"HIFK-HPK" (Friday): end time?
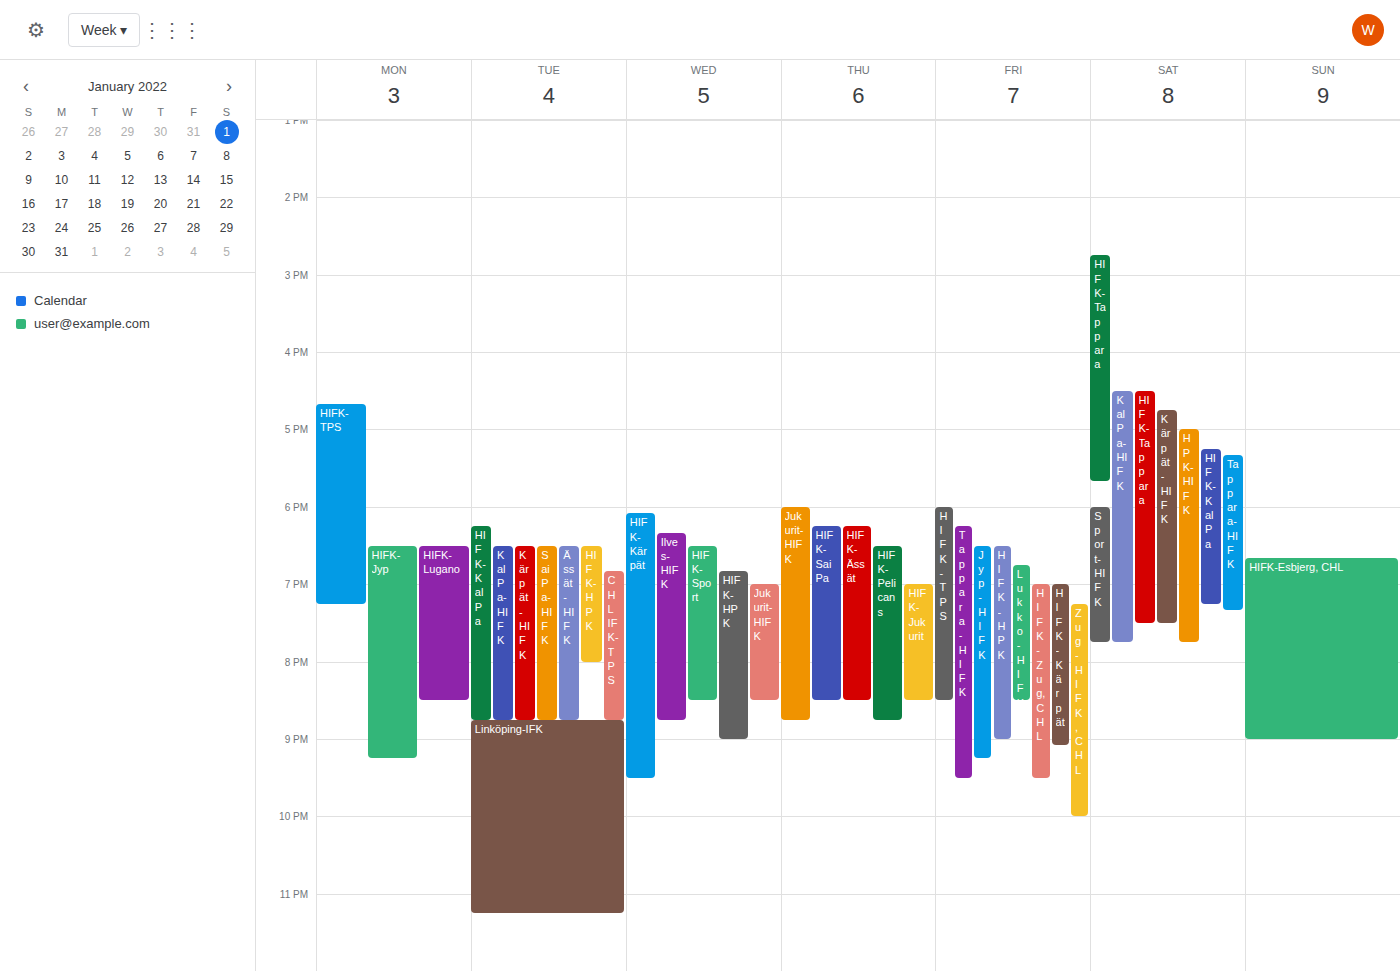
9:00 PM